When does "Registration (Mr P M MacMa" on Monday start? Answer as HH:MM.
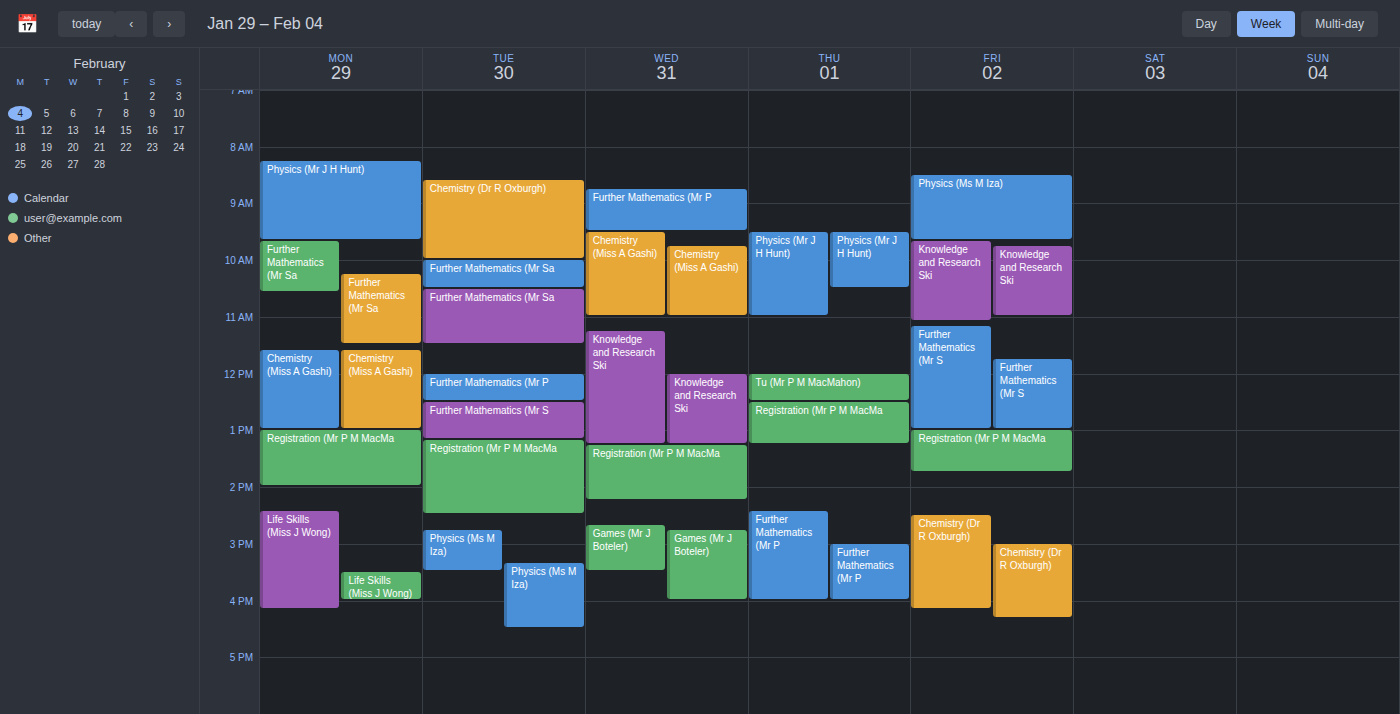
13:00